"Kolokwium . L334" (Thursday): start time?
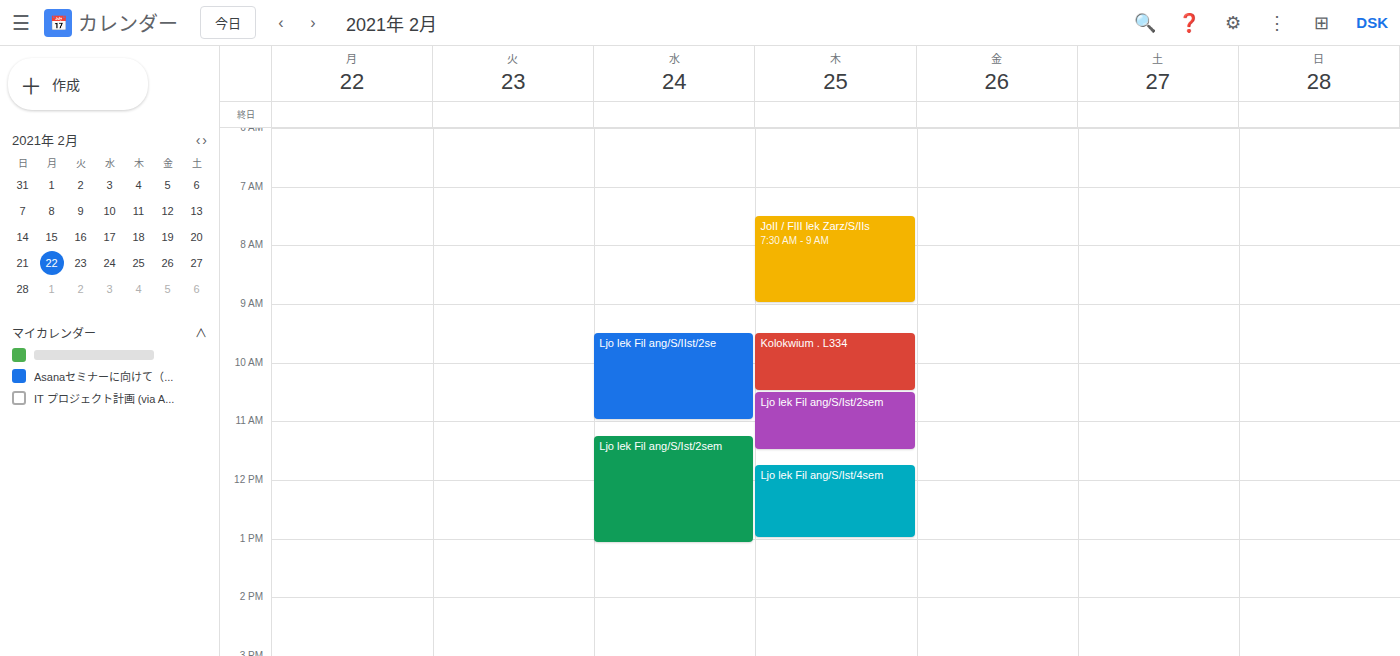
9:30 AM